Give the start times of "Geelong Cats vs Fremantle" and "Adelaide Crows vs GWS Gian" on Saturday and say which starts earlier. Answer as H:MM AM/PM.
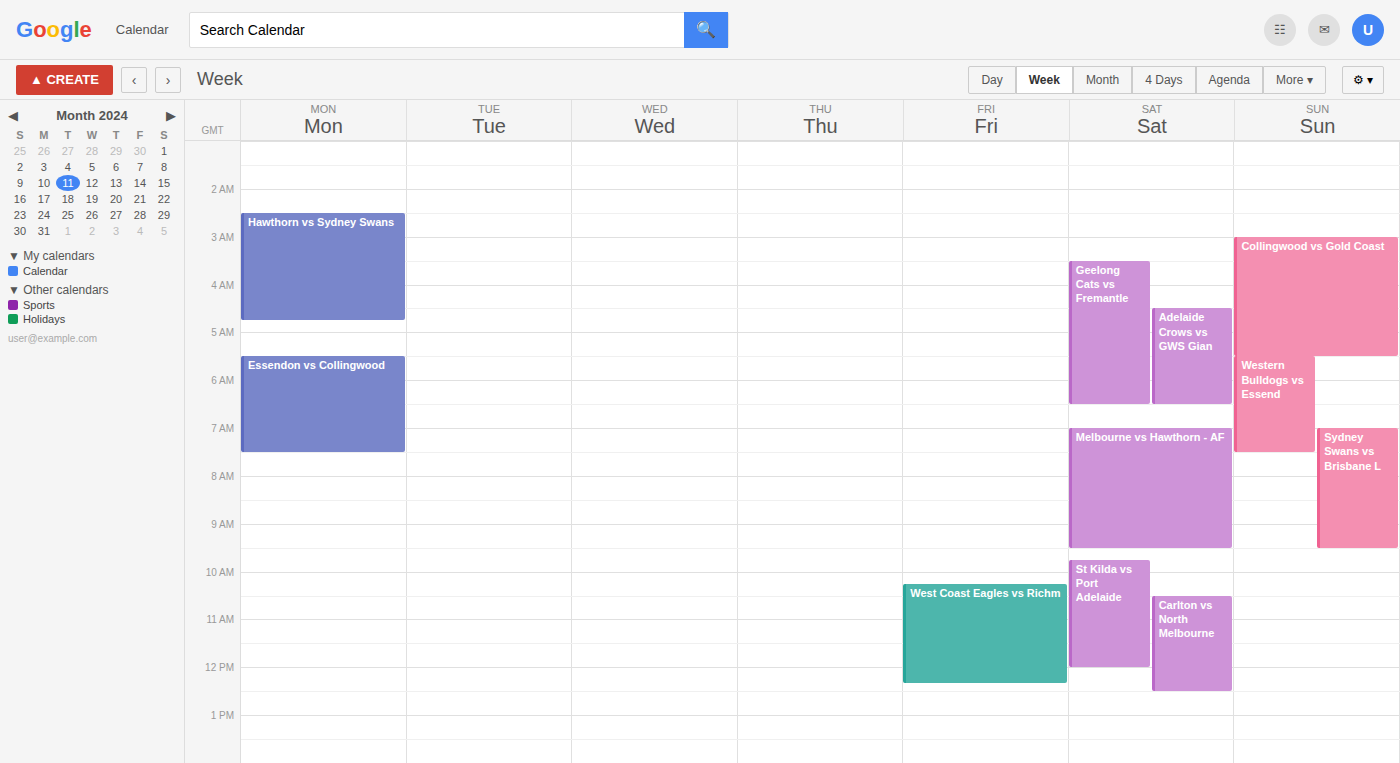
"Geelong Cats vs Fremantle" 3:30 AM; "Adelaide Crows vs GWS Gian" 4:30 AM.